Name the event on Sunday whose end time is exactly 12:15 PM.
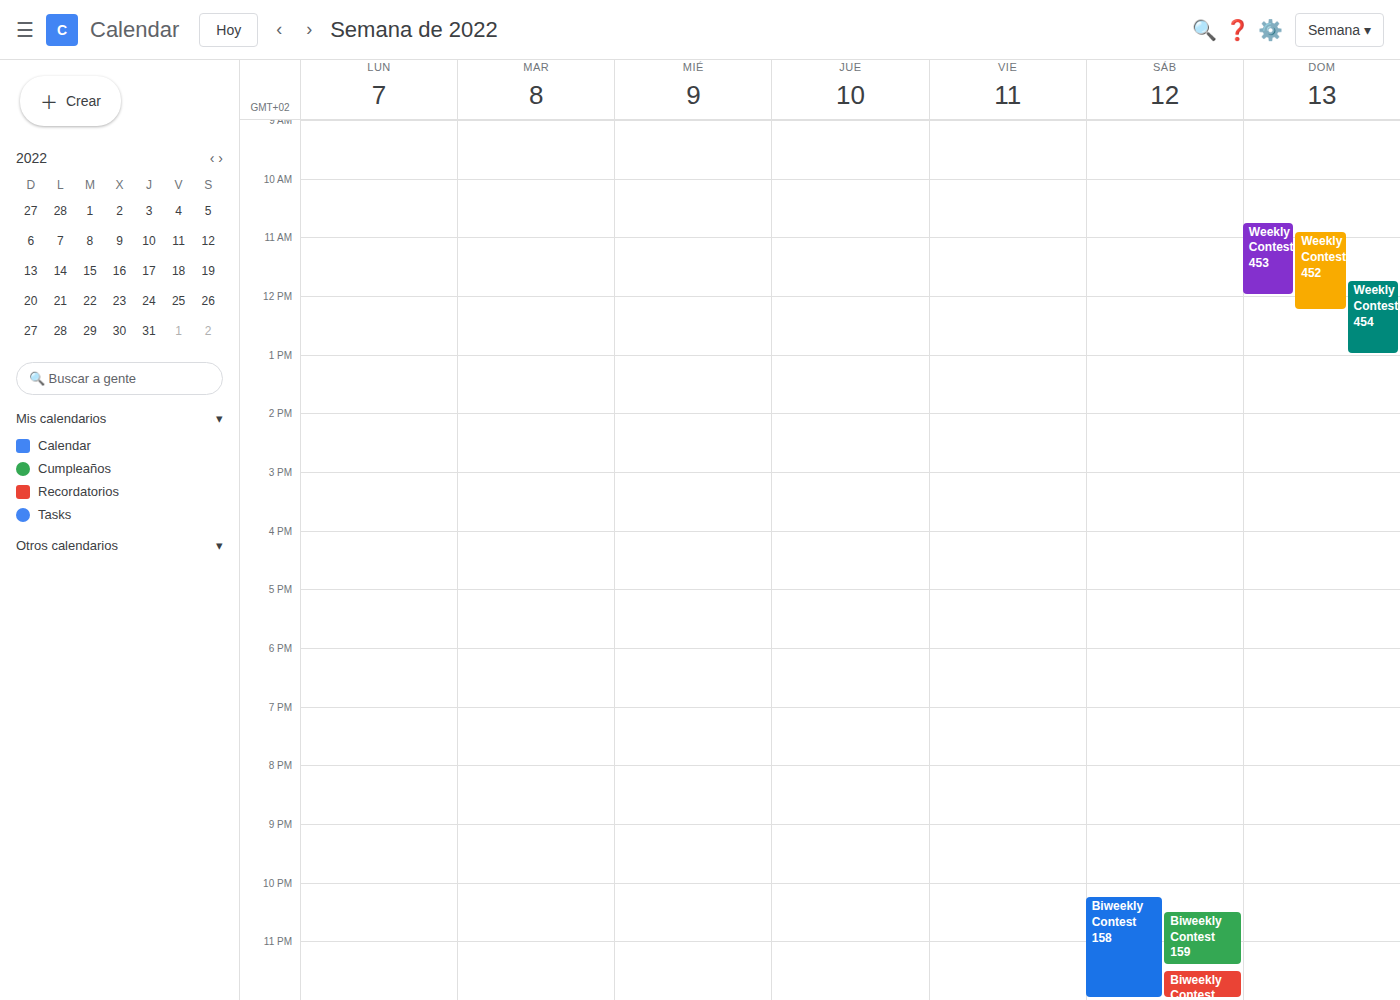
"Weekly Contest 452"